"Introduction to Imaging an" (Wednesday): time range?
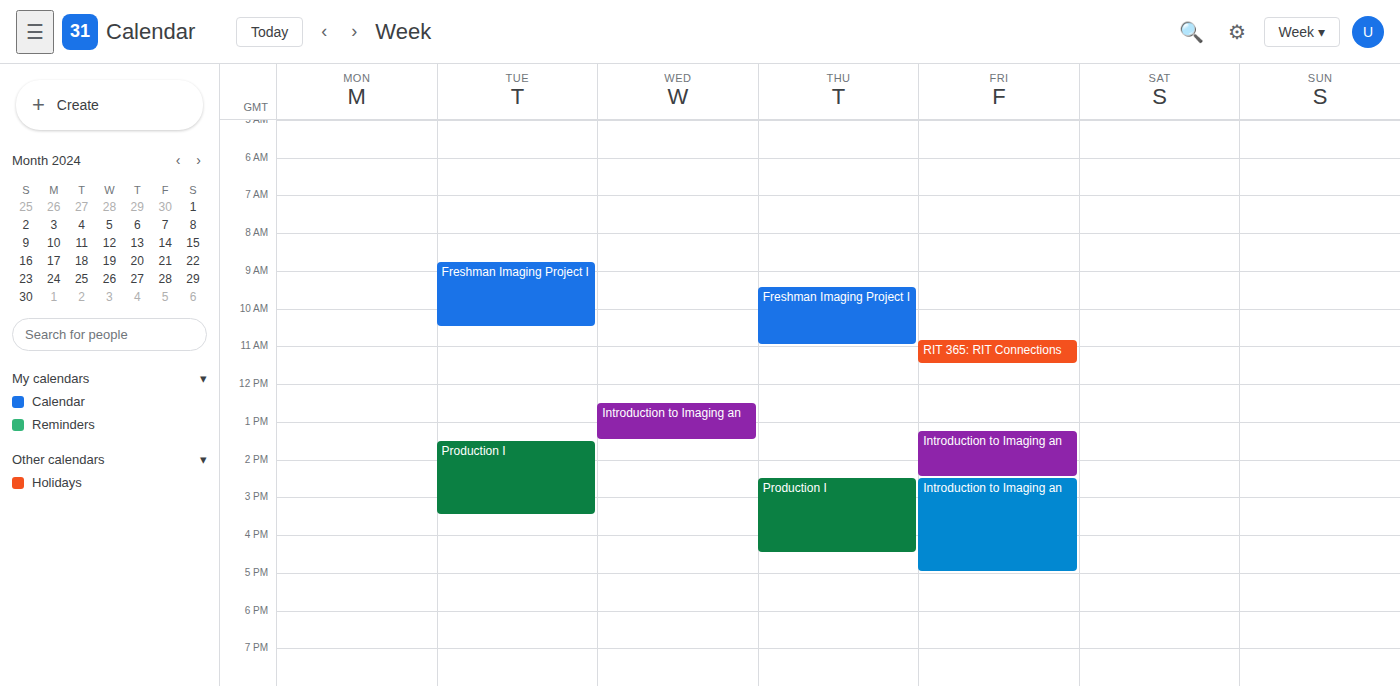
12:30 to 13:30